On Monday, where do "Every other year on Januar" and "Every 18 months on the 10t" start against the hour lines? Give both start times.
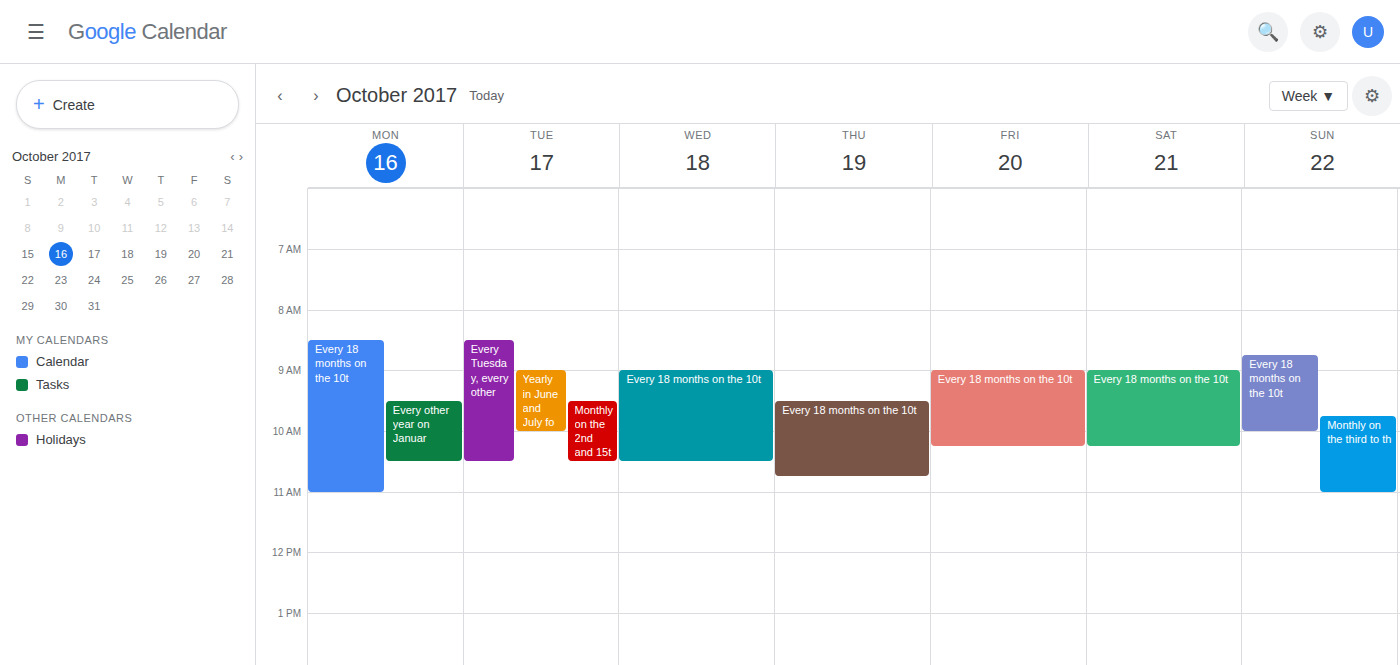
"Every other year on Januar": 9:30 AM, halfway between the 9 AM and 10 AM lines. "Every 18 months on the 10t": 8:30 AM, halfway between the 8 AM and 9 AM lines.